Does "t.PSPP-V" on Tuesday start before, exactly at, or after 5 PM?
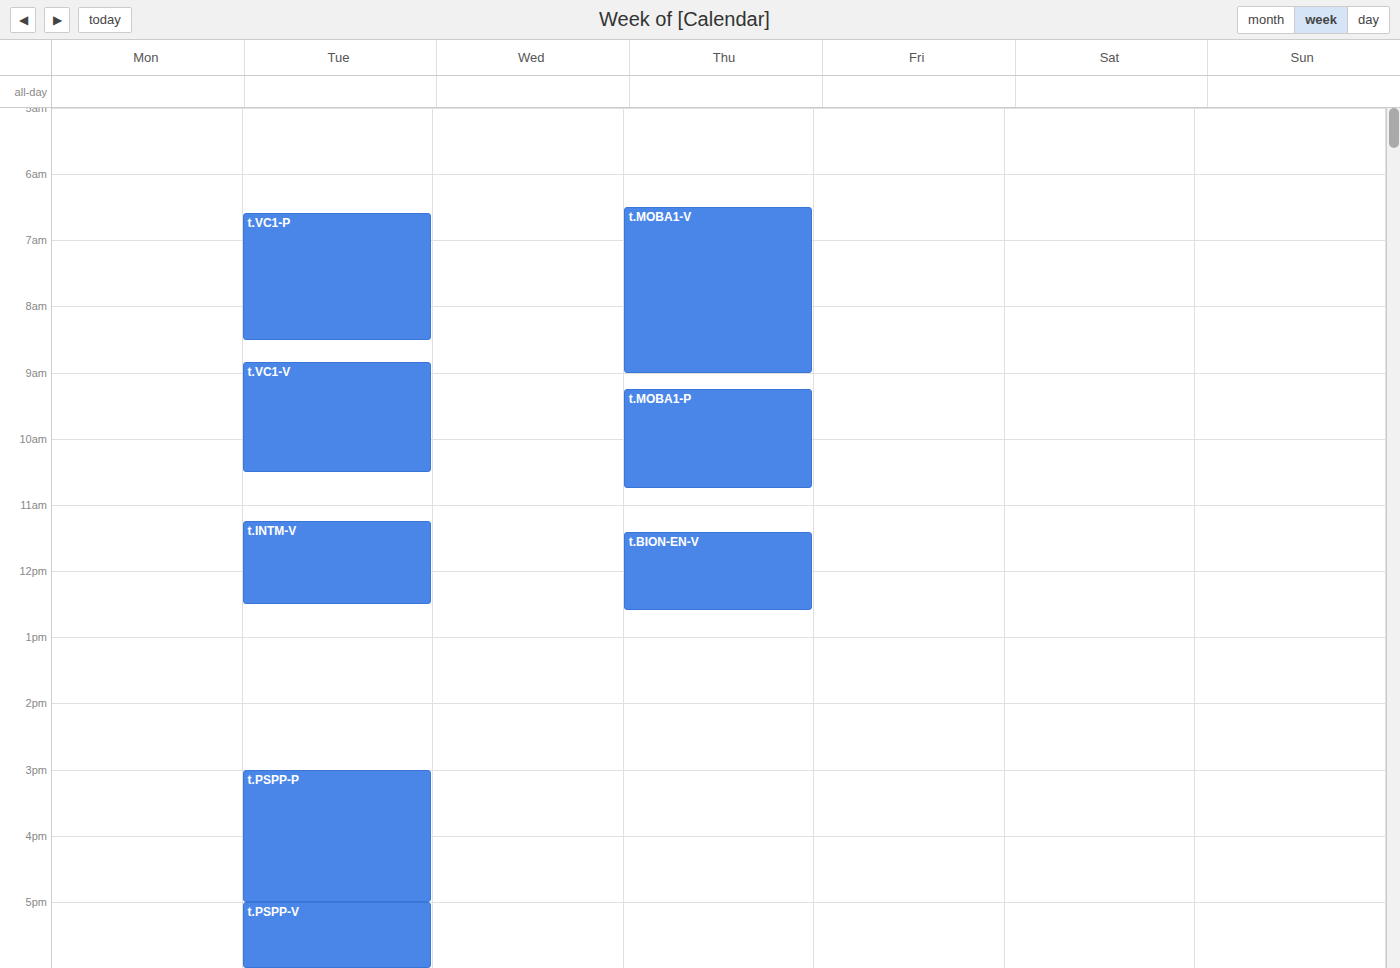
5:00 PM -- exactly at 5 PM, on the 5 PM line.